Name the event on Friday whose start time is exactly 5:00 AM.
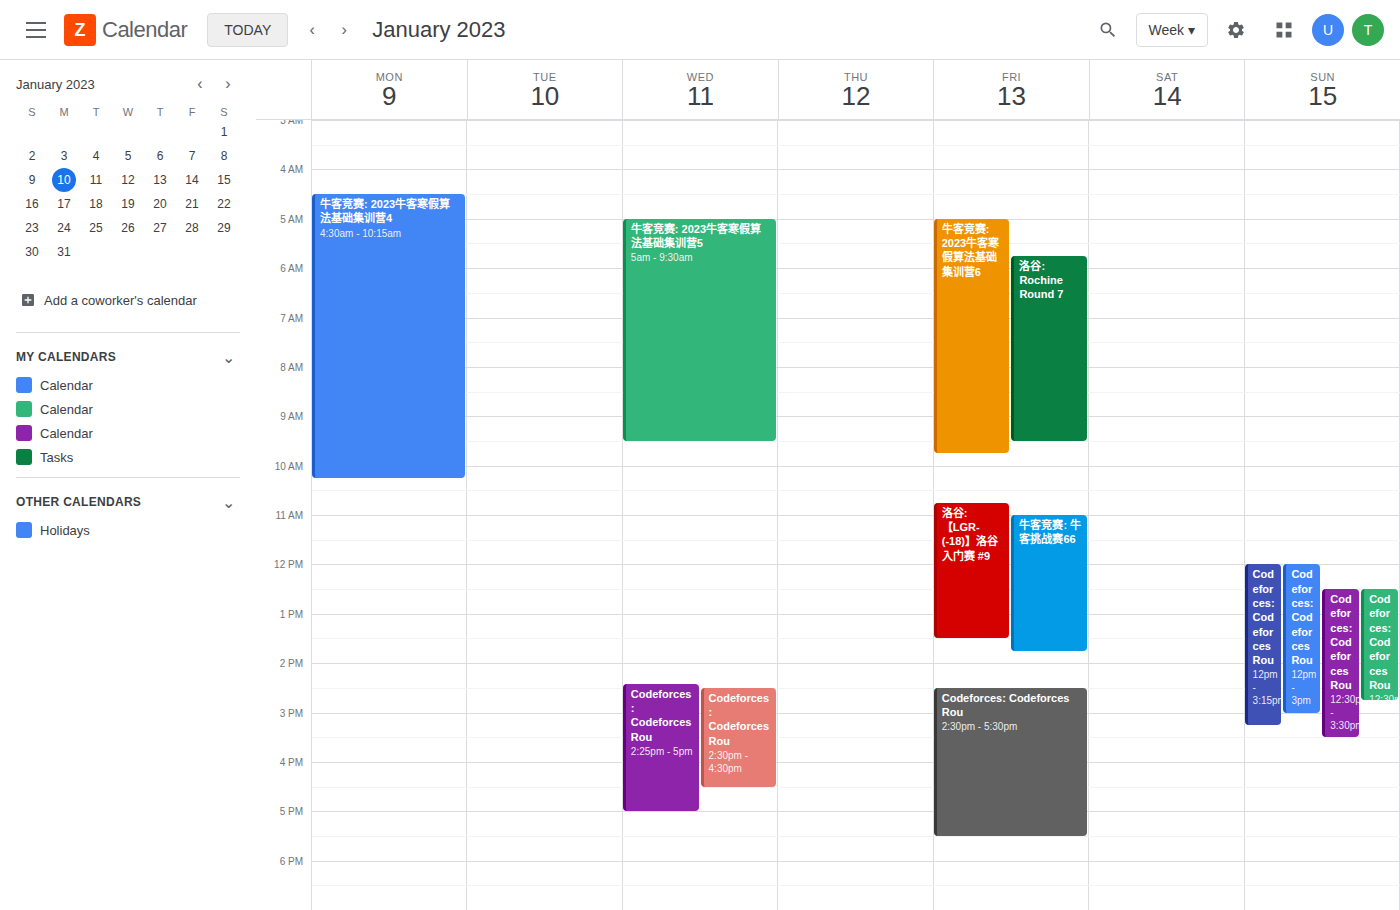
"牛客竞赛: 2023牛客寒假算法基础集训营6"